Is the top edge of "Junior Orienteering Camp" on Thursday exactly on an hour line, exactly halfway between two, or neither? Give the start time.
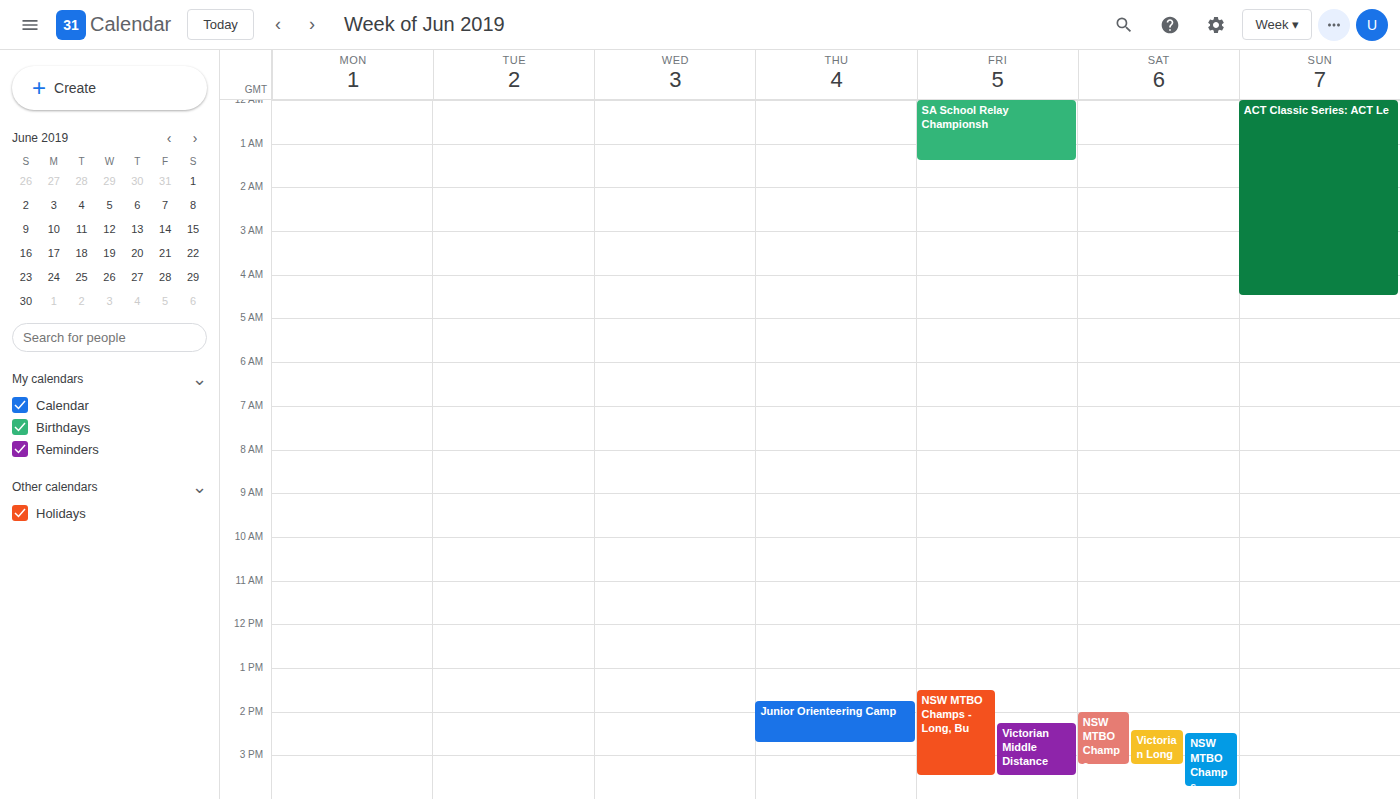
1:45 PM -- neither: three quarters of the way from the 1 PM line to the 2 PM line.